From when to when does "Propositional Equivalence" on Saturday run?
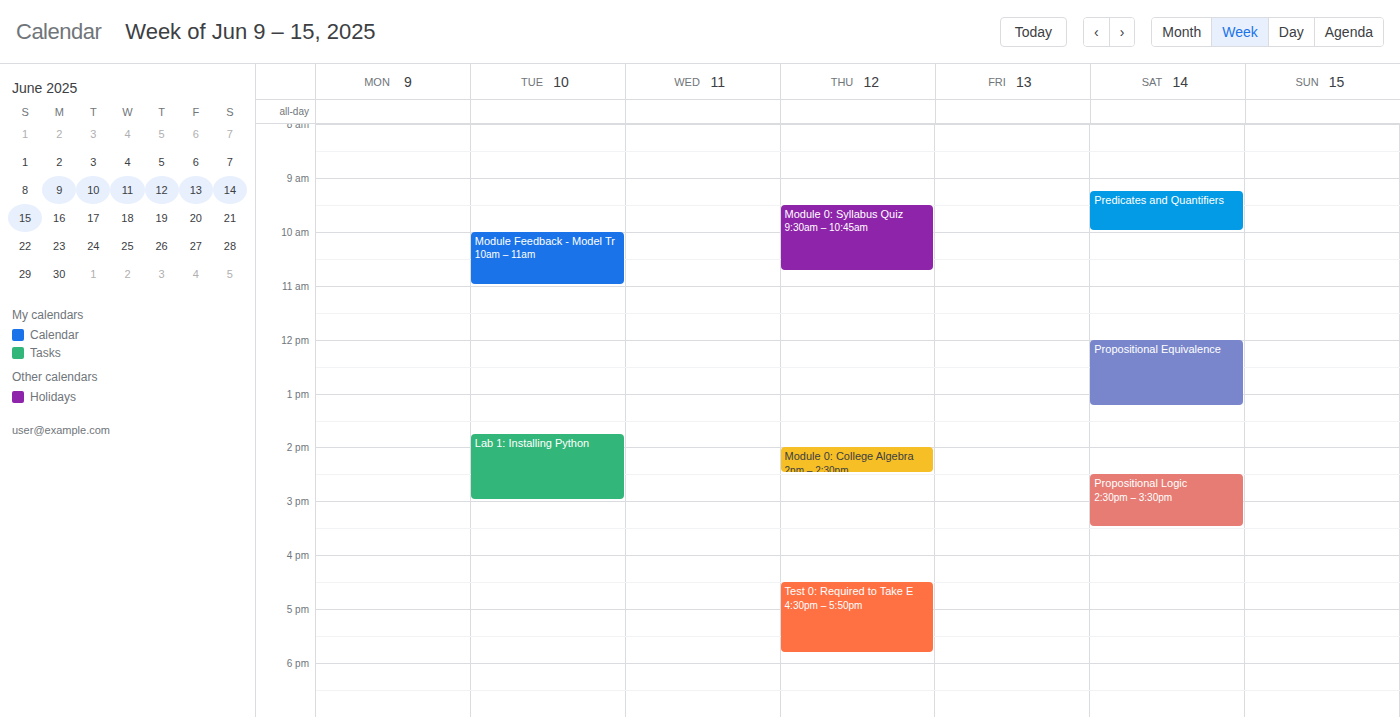
12:00 to 13:15